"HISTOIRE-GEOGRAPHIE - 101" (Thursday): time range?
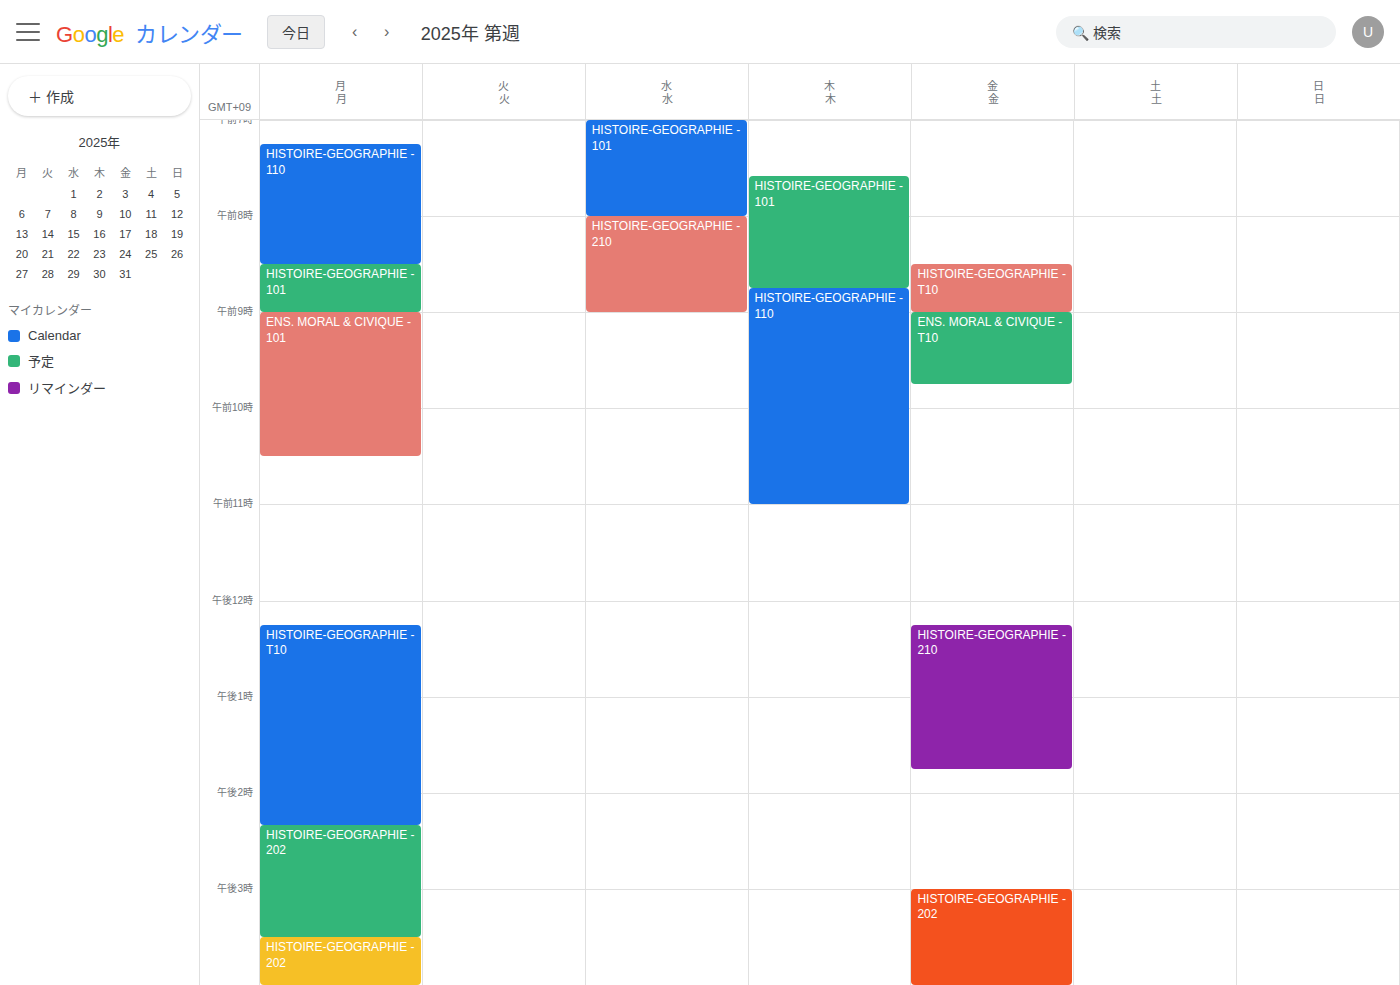
7:35 AM to 8:45 AM